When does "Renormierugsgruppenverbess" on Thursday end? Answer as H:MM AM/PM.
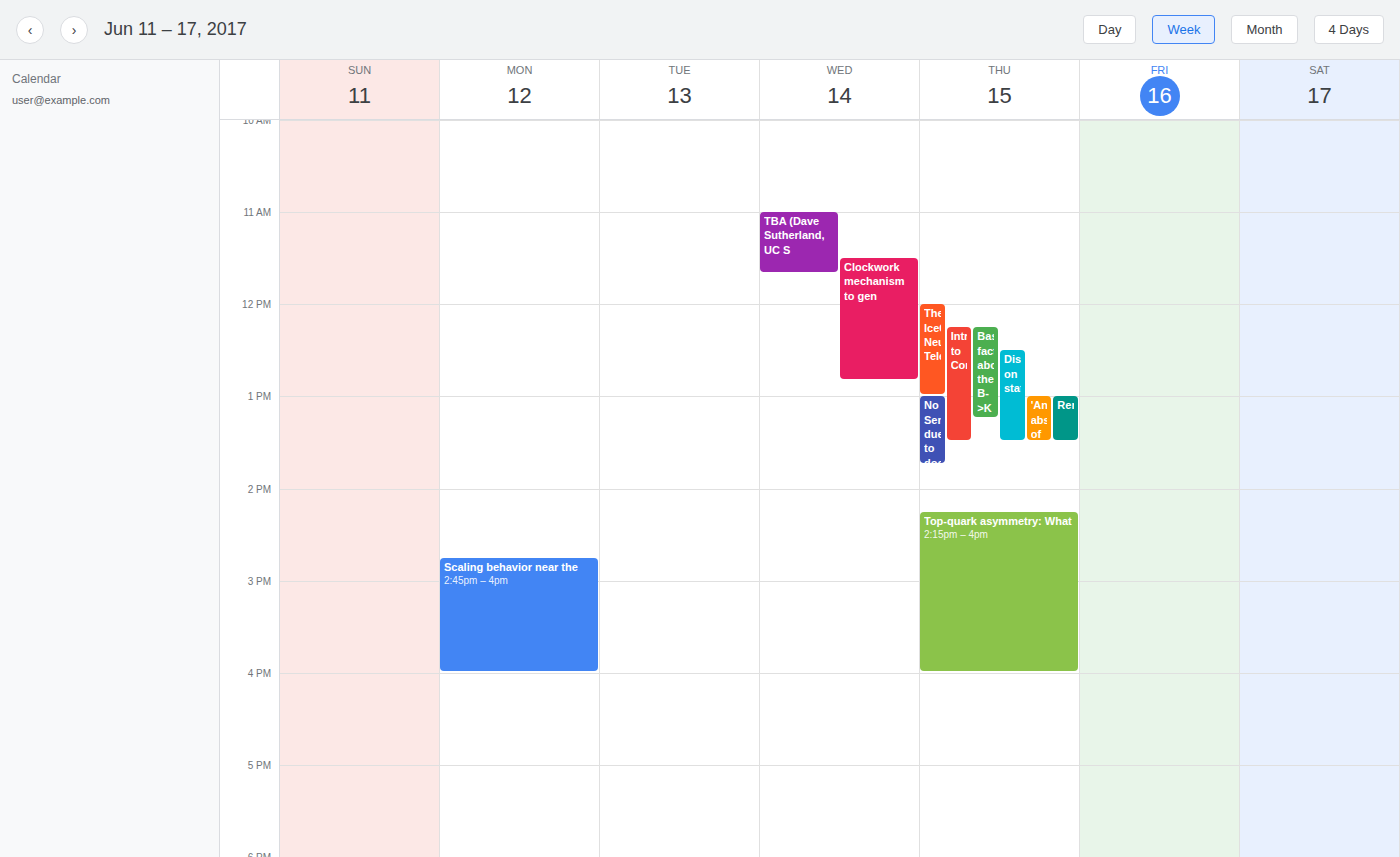
1:30 PM